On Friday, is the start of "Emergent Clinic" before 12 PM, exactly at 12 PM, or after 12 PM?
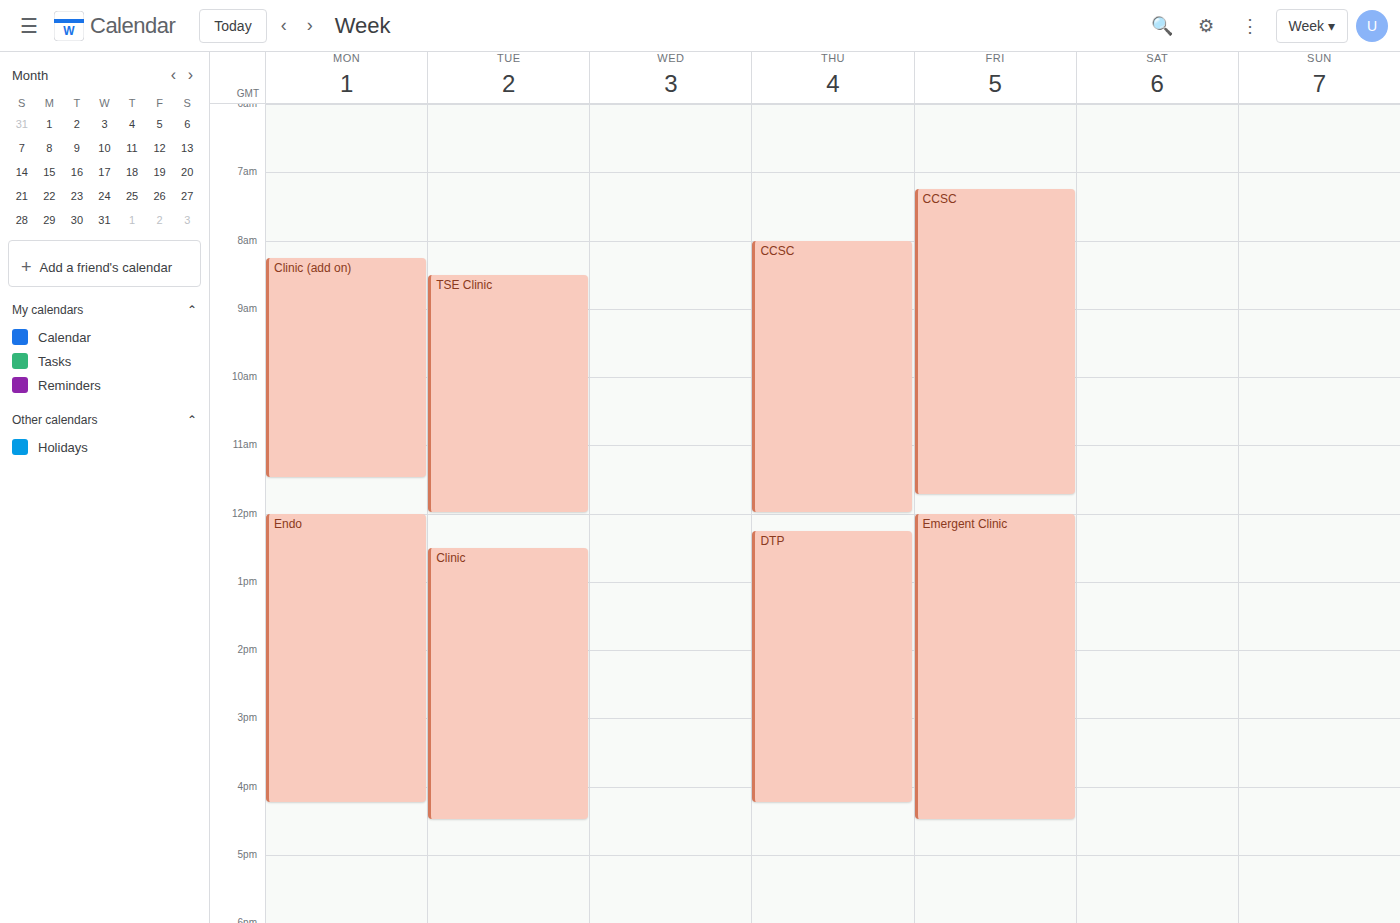
12:00 PM -- exactly at 12 PM, on the 12 PM line.